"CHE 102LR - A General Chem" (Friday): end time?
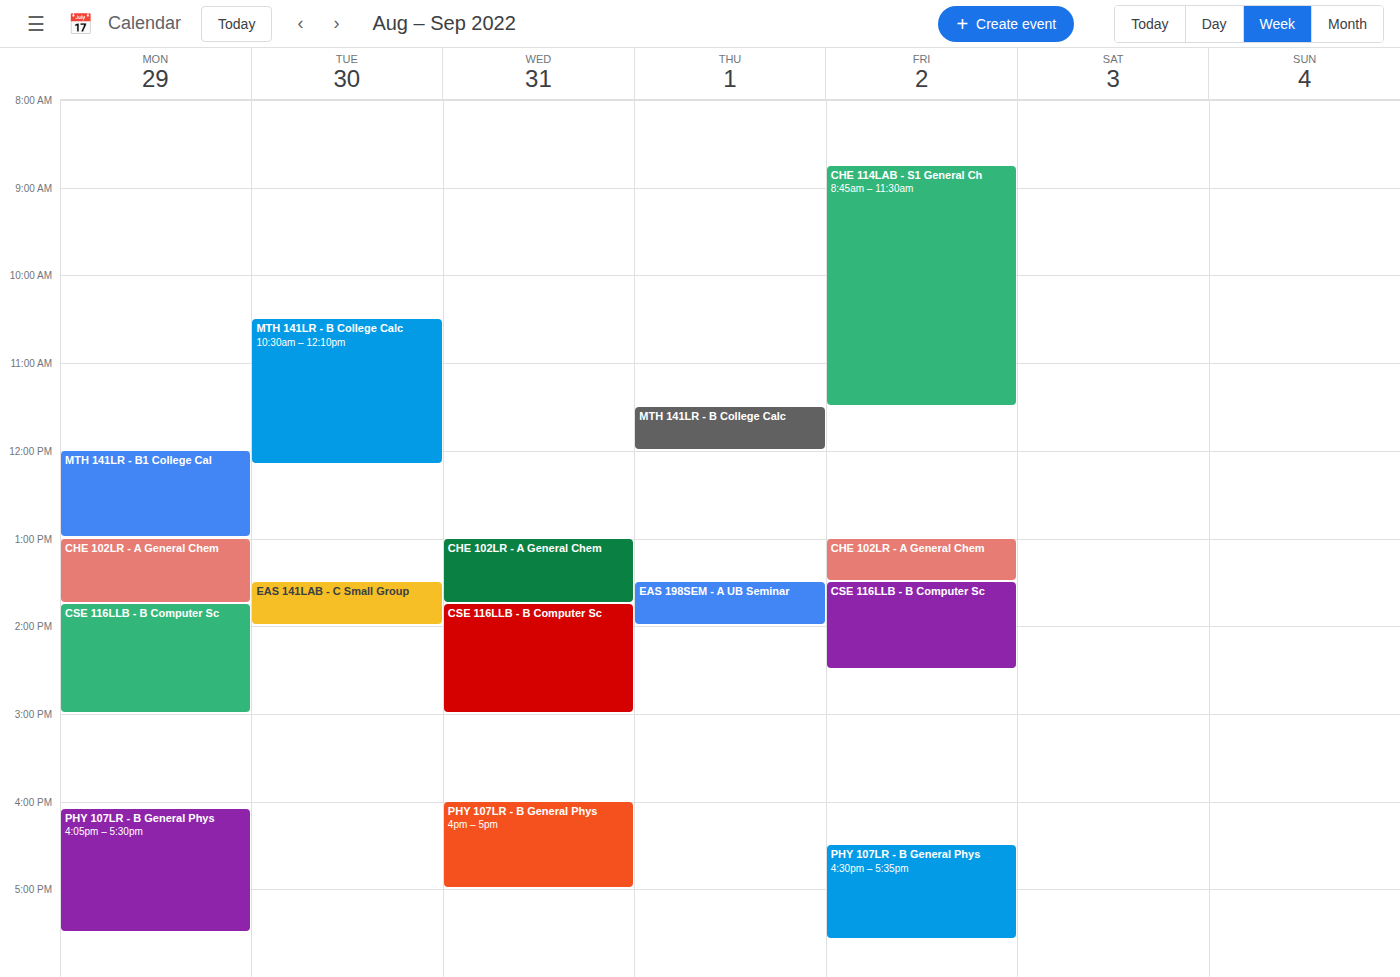
1:30 PM